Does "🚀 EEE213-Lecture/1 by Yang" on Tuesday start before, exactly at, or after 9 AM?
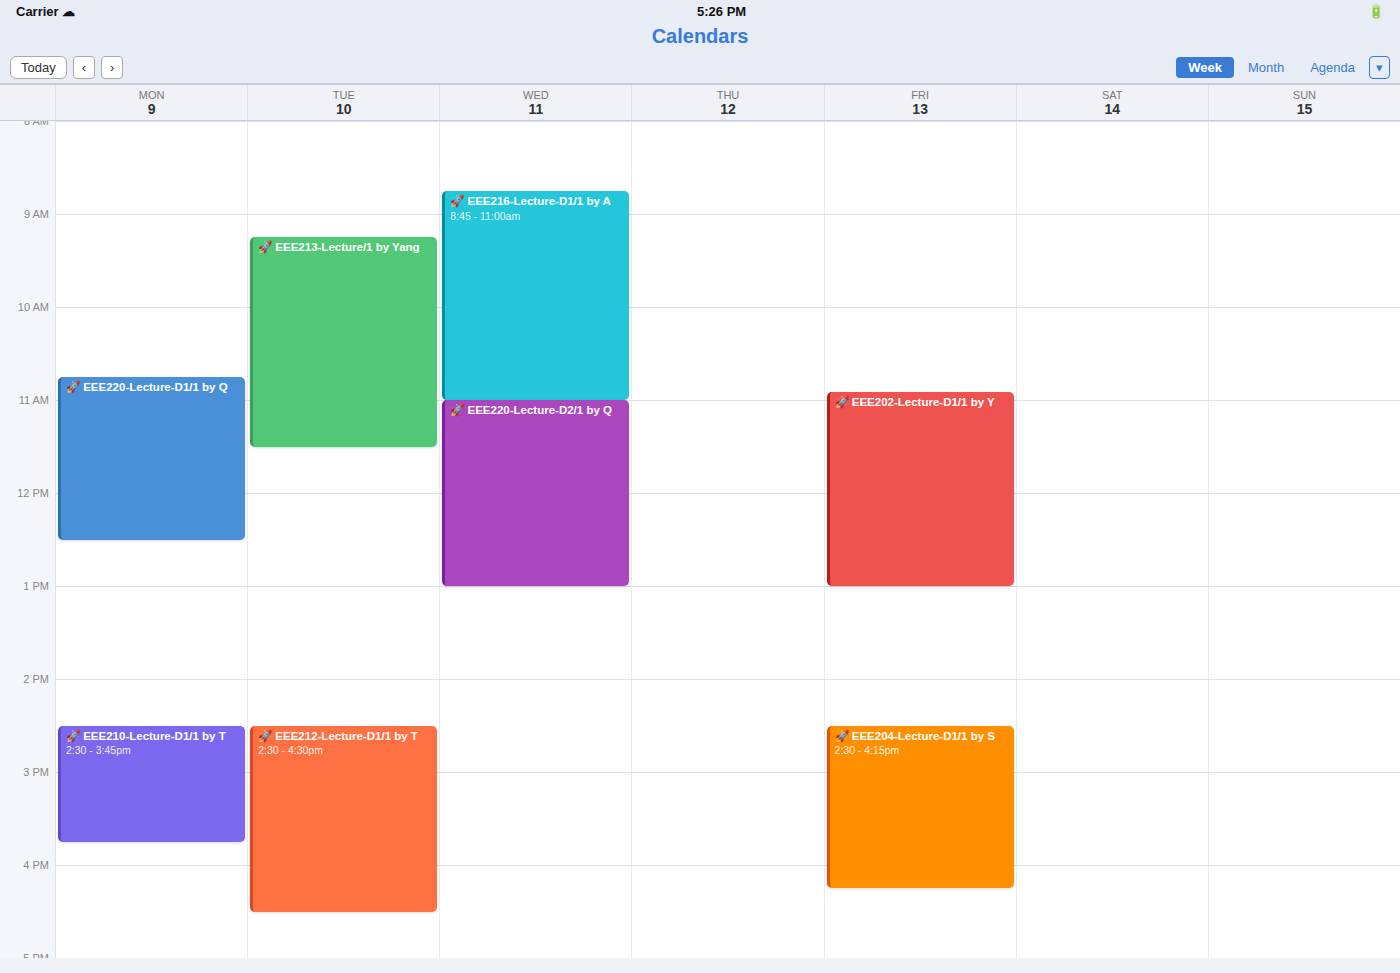
9:15 AM -- after 9 AM, 15 minutes below the 9 AM line.